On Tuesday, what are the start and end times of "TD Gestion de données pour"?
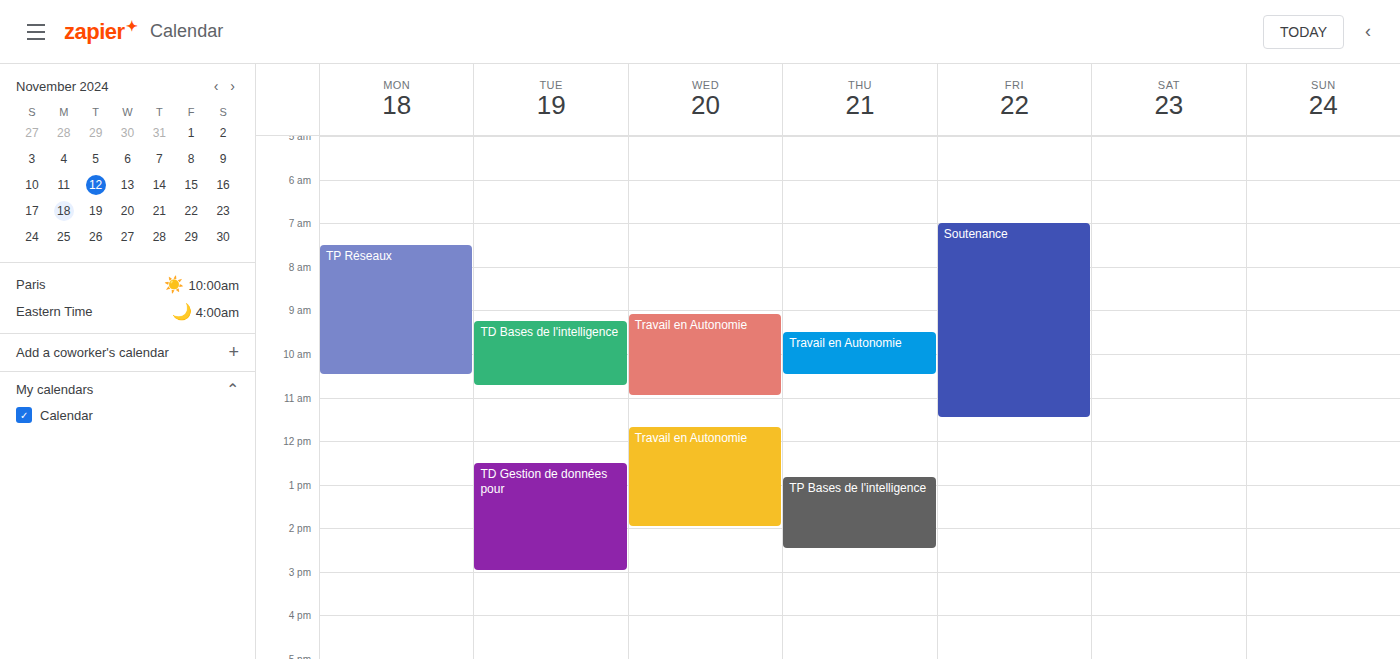
12:30 PM to 3:00 PM